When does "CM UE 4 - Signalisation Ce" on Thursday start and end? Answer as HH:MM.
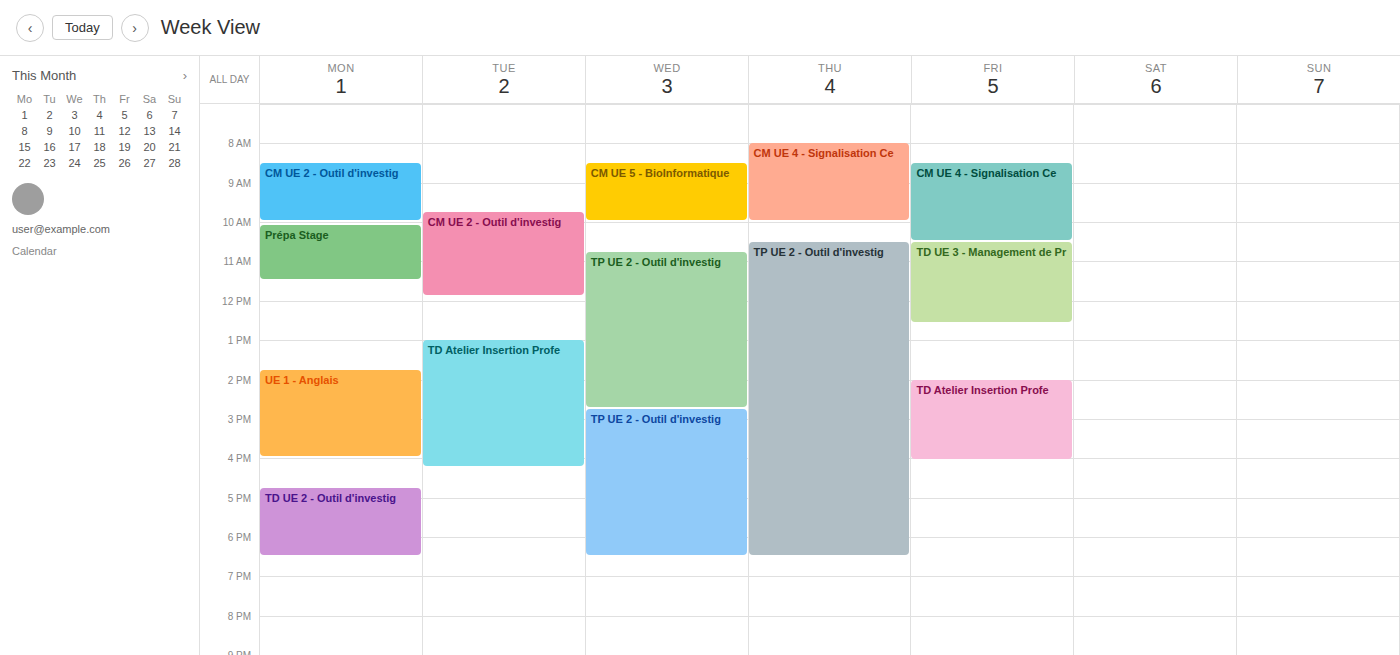
08:00 to 10:00